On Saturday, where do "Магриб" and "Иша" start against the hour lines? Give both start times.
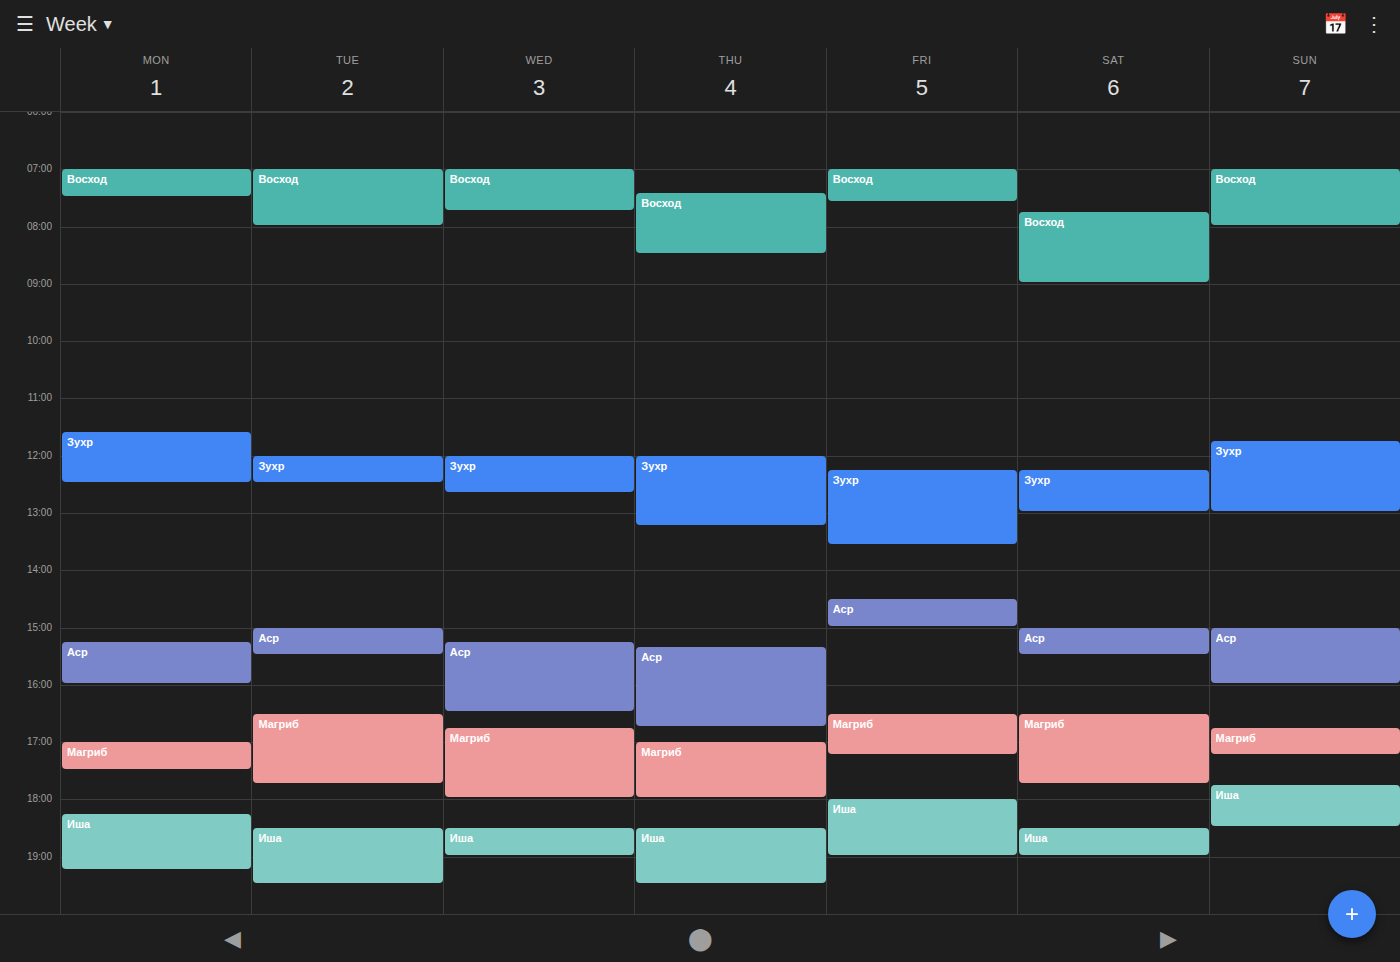
"Магриб": 4:30 PM, halfway between the 4 PM and 5 PM lines. "Иша": 6:30 PM, halfway between the 6 PM and 7 PM lines.